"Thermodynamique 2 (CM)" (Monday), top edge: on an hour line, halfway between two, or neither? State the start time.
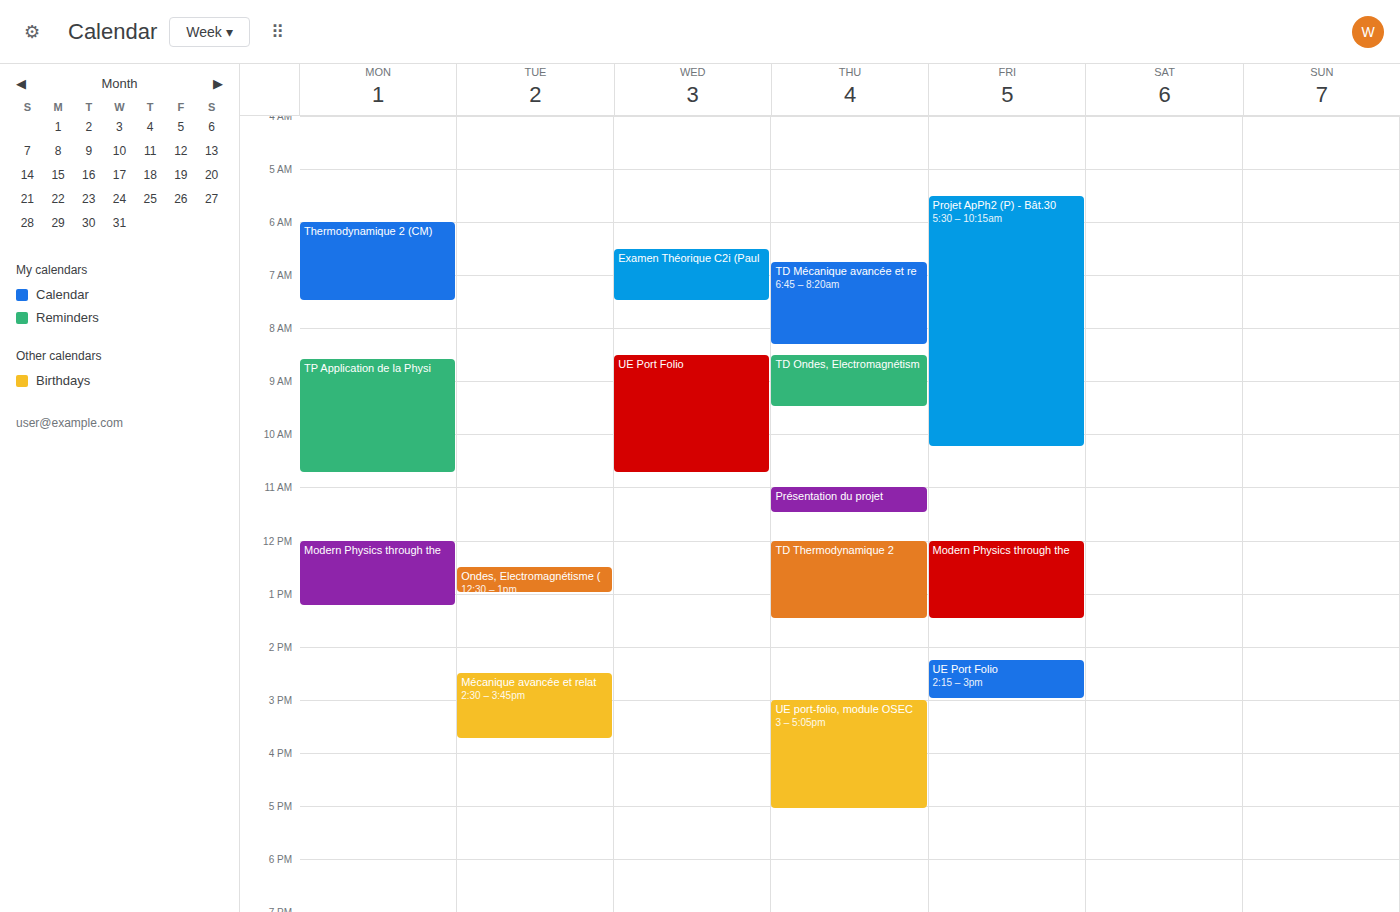
6:00 AM -- exactly on the 6 AM line.